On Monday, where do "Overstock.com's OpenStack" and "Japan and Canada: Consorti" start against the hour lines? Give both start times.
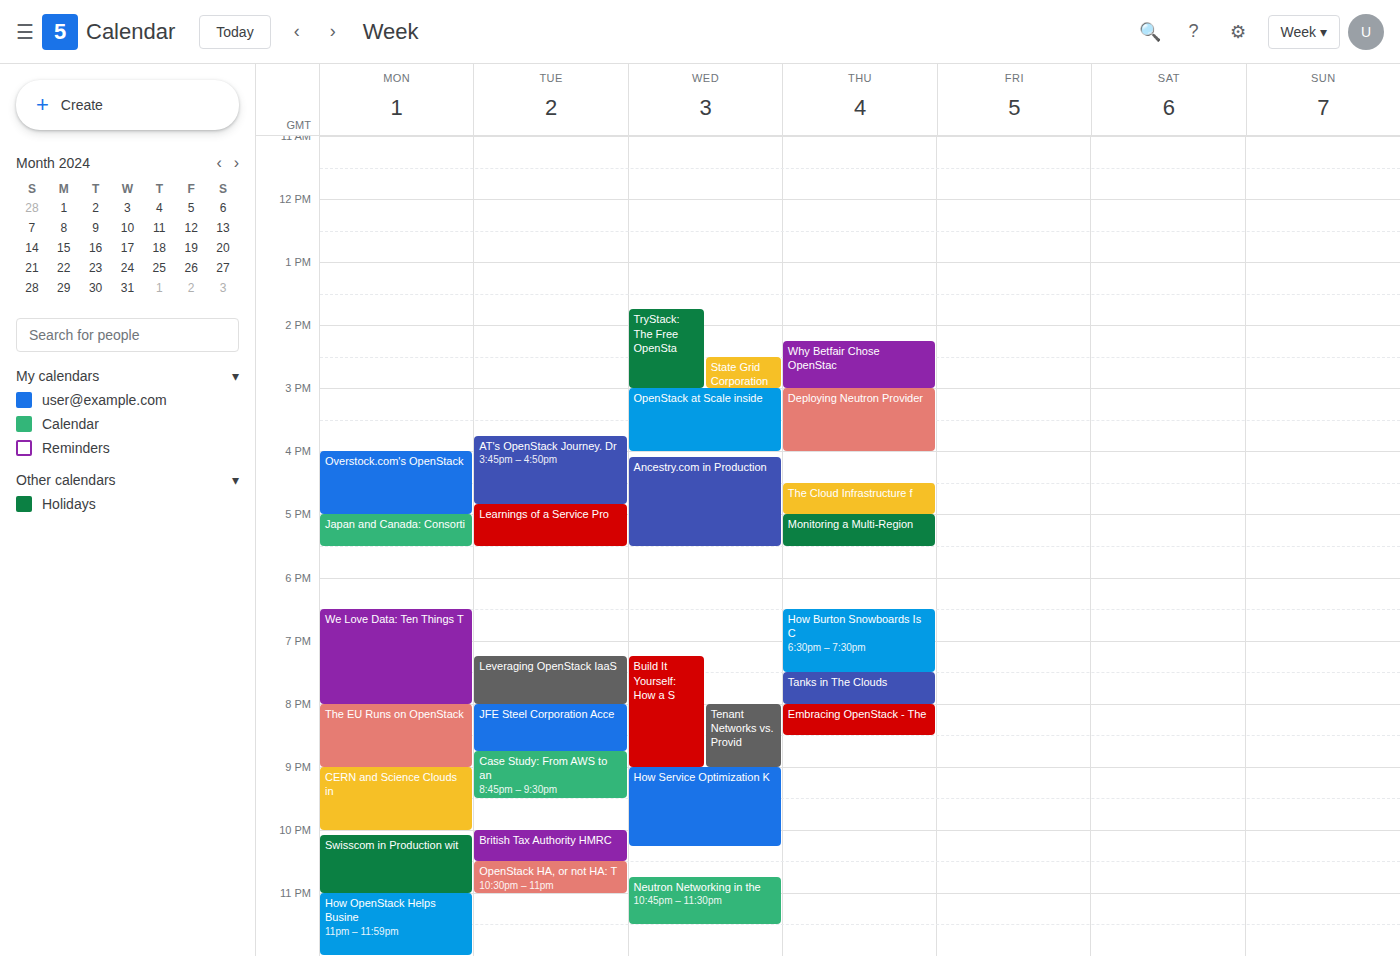
"Overstock.com's OpenStack": 4:00 PM, exactly on the 4 PM line. "Japan and Canada: Consorti": 5:00 PM, exactly on the 5 PM line.